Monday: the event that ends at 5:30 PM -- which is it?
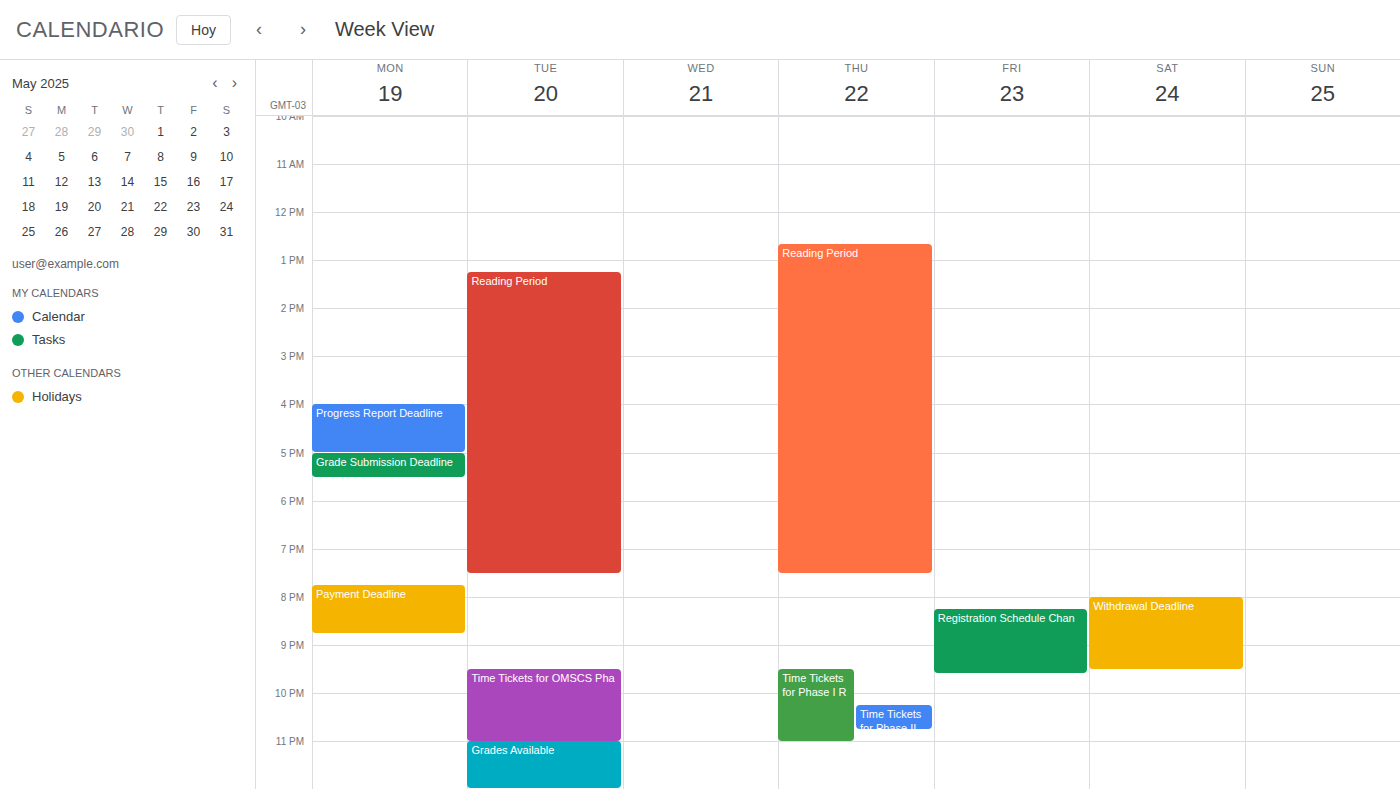
"Grade Submission Deadline"